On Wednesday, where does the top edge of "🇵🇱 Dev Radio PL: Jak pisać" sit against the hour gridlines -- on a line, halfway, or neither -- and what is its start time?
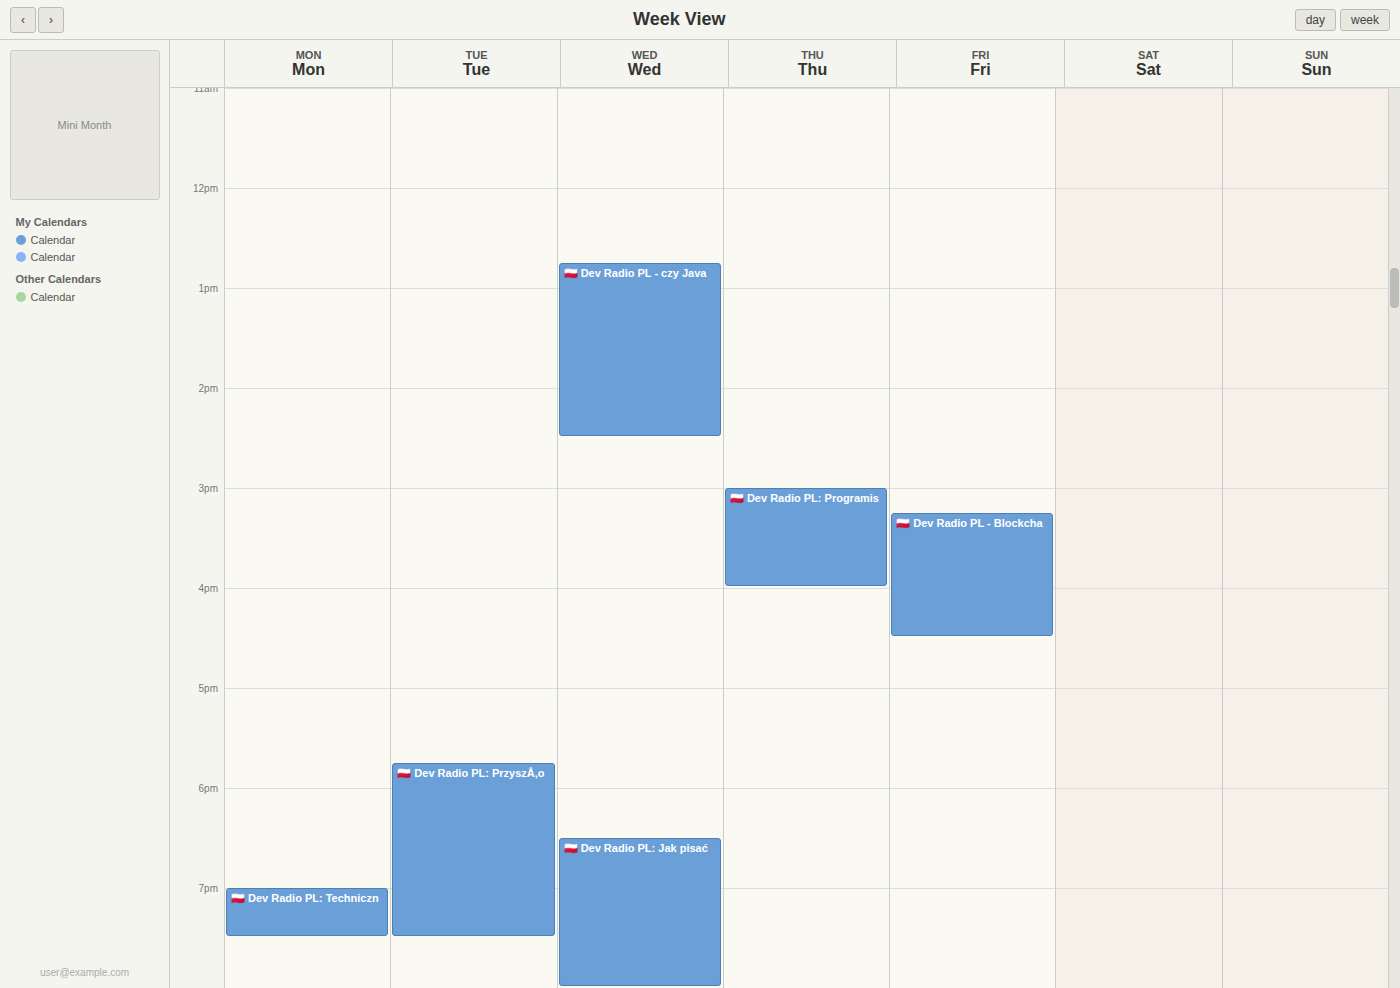
6:30 PM -- halfway between the 6 PM and 7 PM lines.